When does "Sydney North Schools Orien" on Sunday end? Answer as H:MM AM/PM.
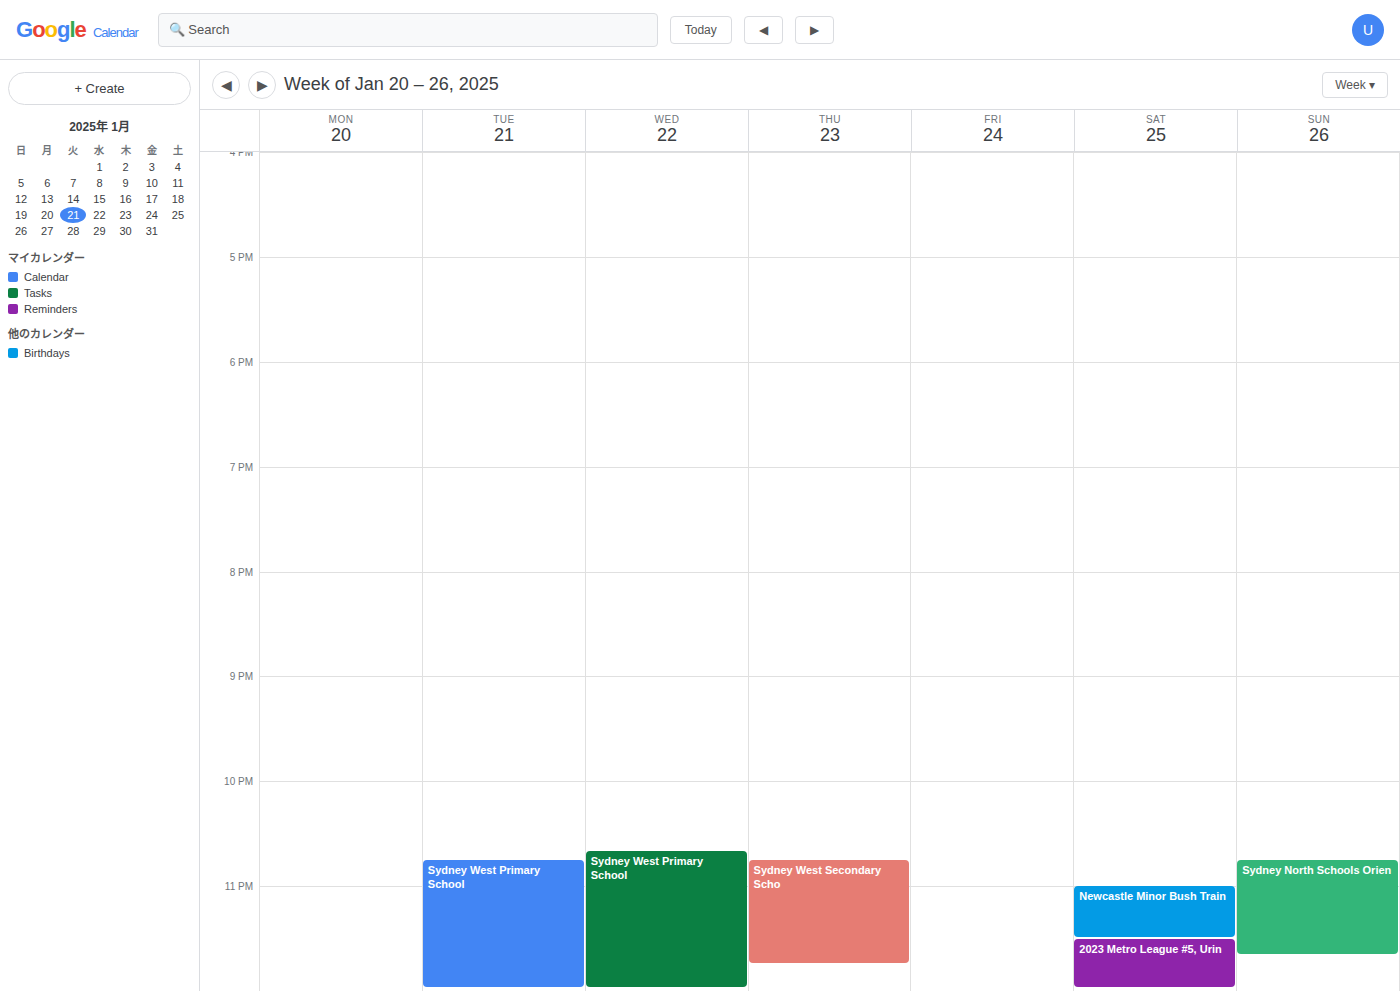
11:40 PM